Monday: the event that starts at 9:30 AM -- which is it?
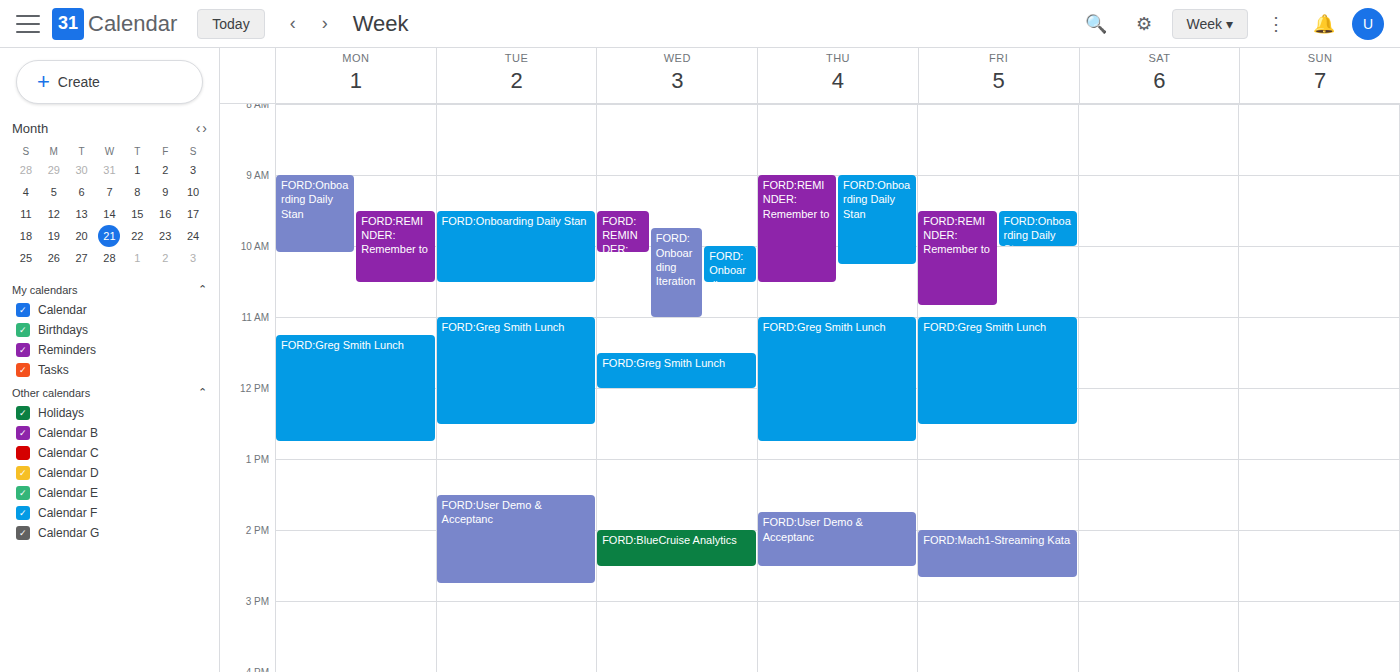
"FORD:REMINDER: Remember to"